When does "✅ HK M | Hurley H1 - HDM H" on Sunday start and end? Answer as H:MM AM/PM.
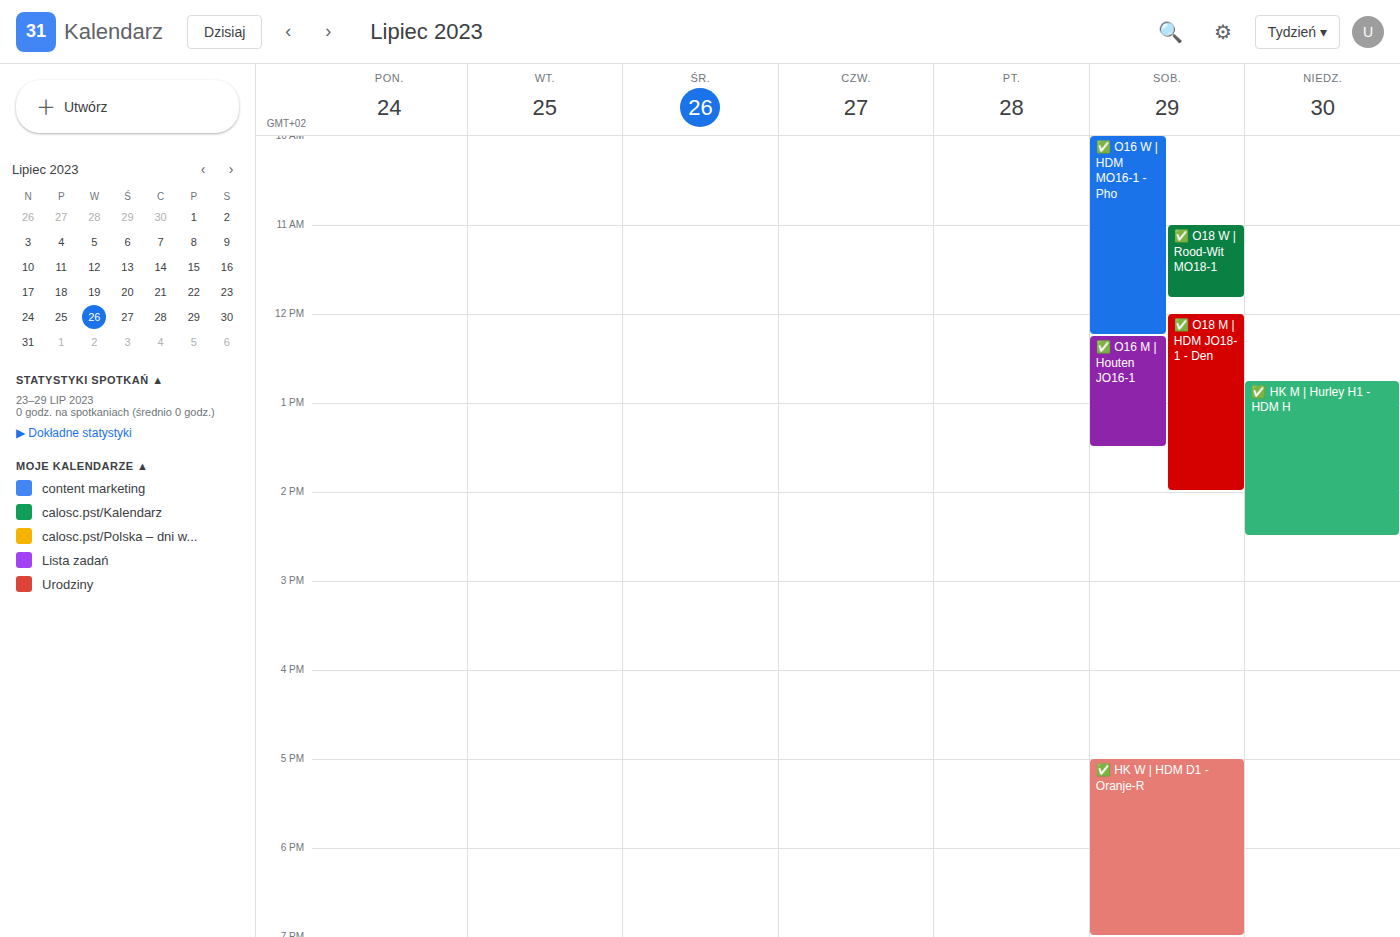
12:45 PM to 2:30 PM